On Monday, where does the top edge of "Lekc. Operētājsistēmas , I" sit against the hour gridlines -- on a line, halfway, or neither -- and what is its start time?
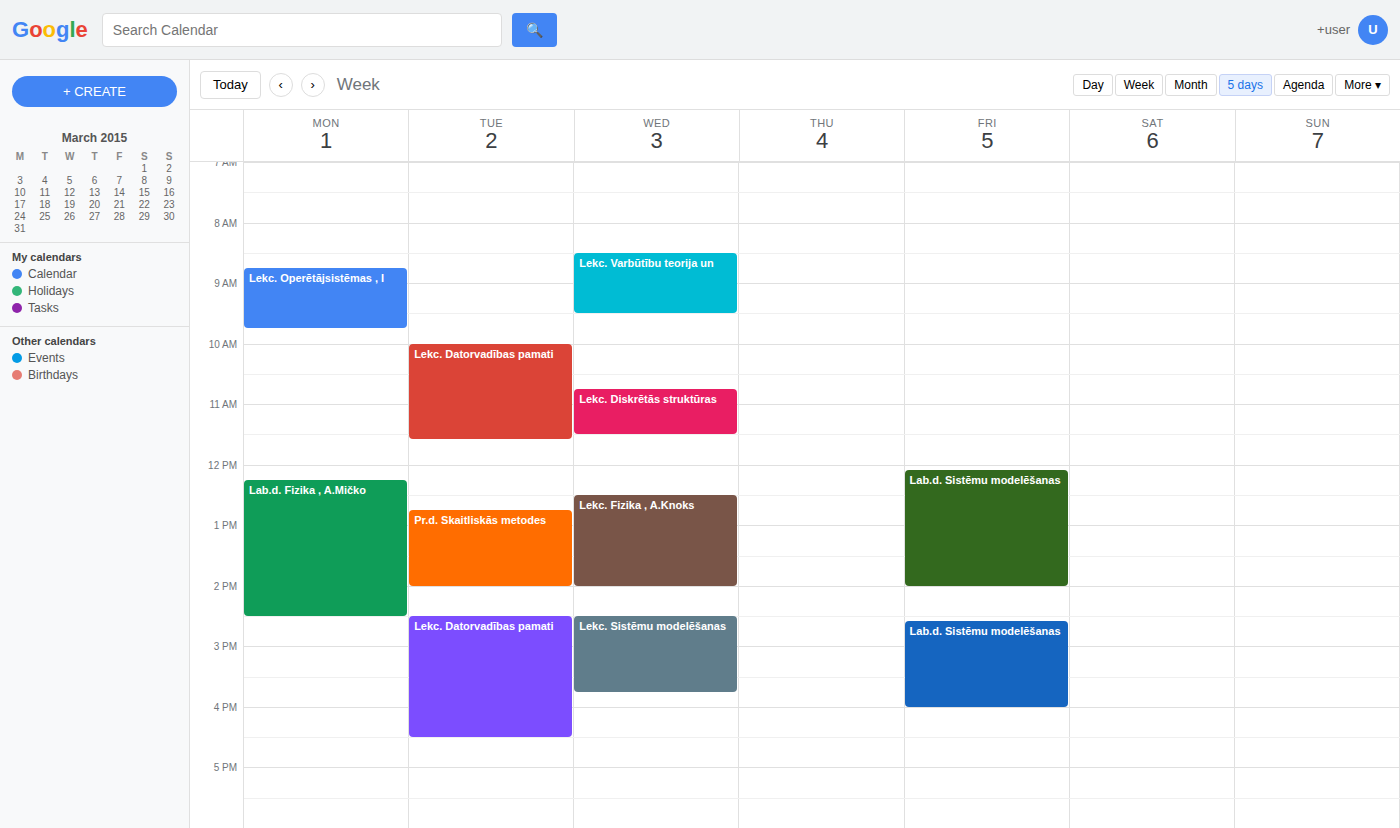
8:45 AM -- neither: three quarters of the way from the 8 AM line to the 9 AM line.